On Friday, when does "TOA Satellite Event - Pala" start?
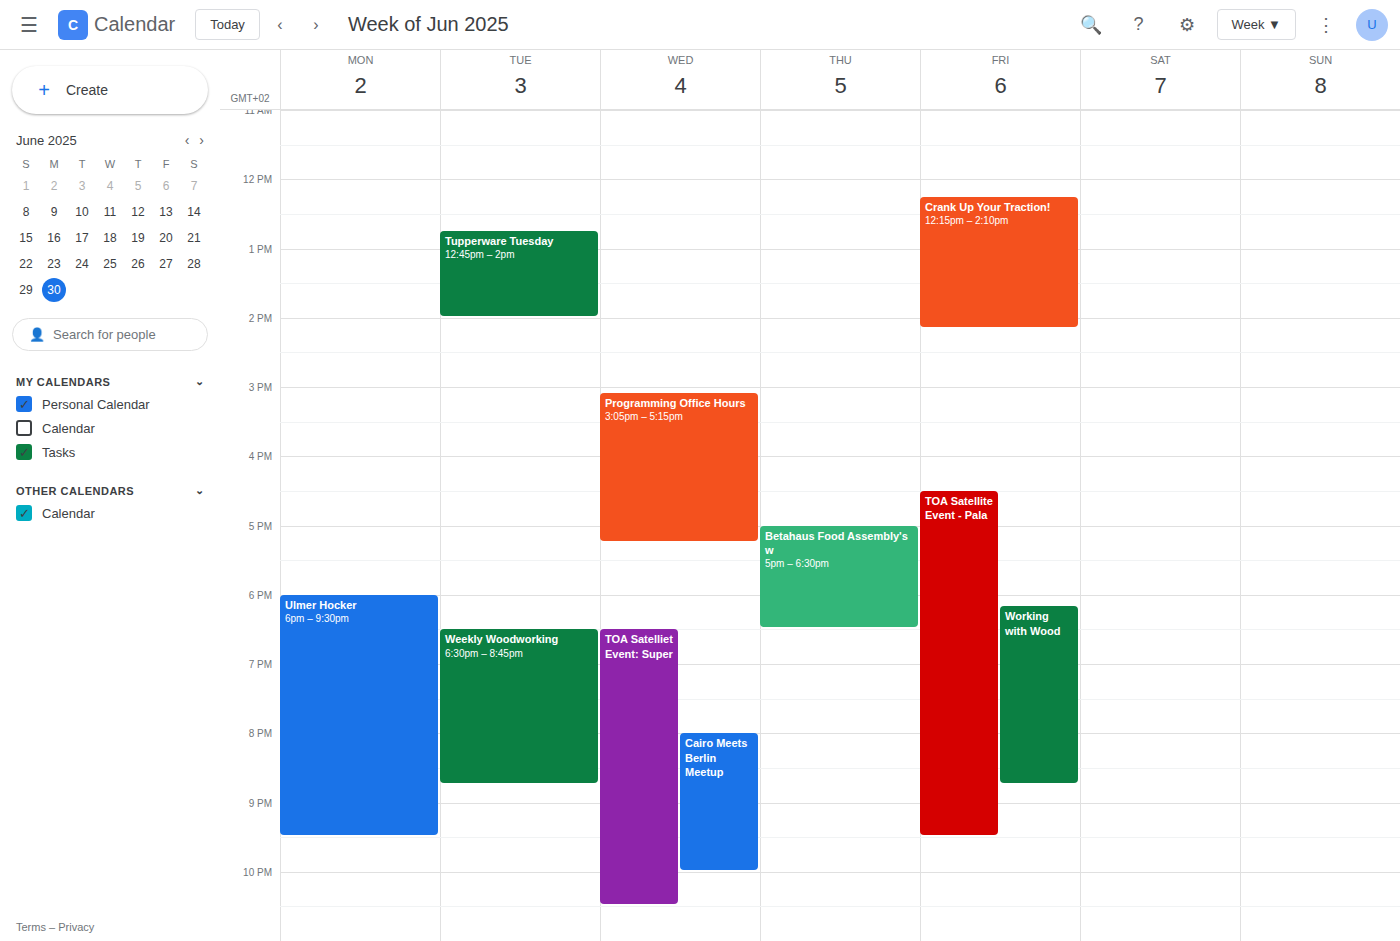
4:30 PM